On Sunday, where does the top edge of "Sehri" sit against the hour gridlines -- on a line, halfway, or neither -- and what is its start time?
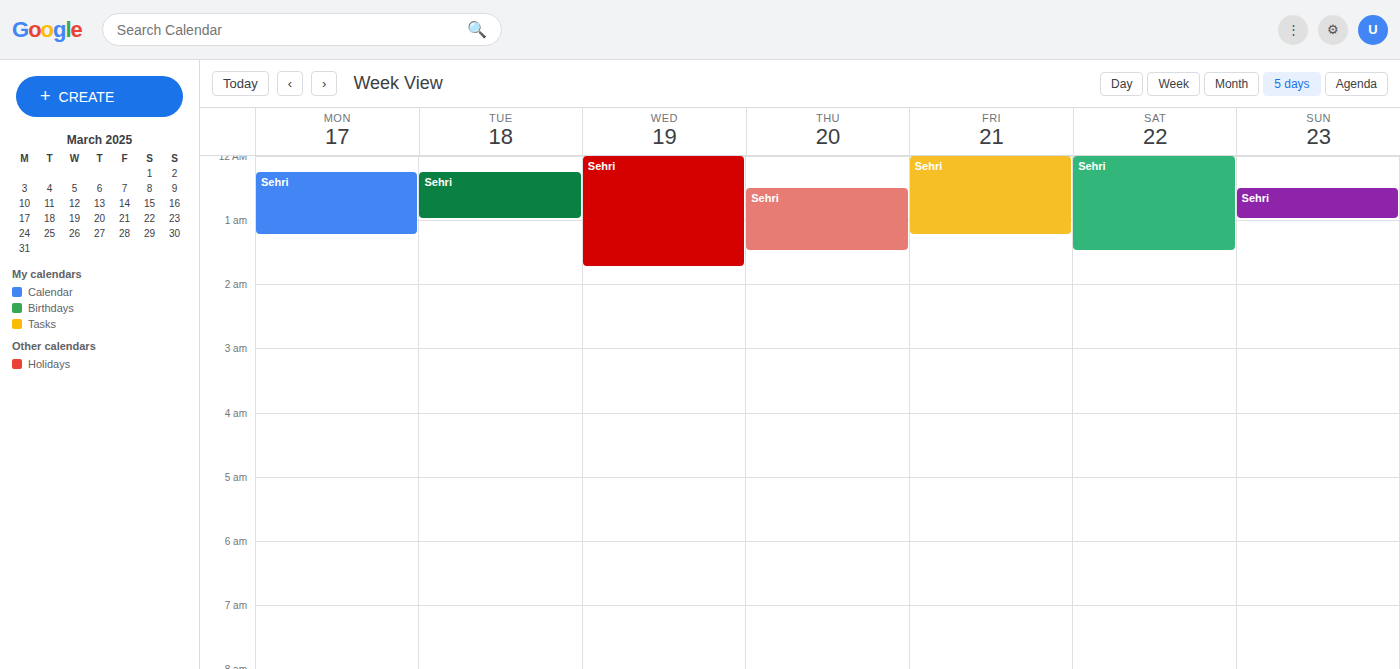
12:30 AM -- halfway between the 12 AM and 1 AM lines.